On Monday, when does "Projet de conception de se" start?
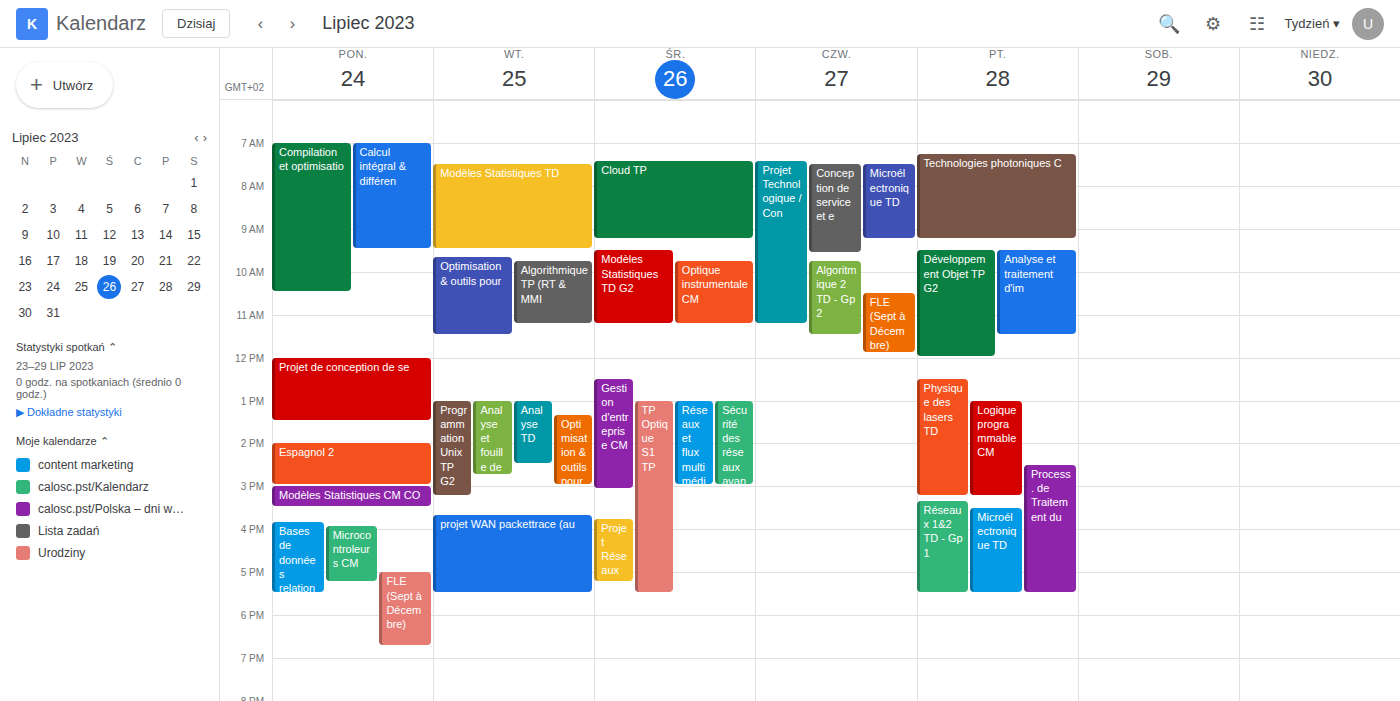
12:00 PM